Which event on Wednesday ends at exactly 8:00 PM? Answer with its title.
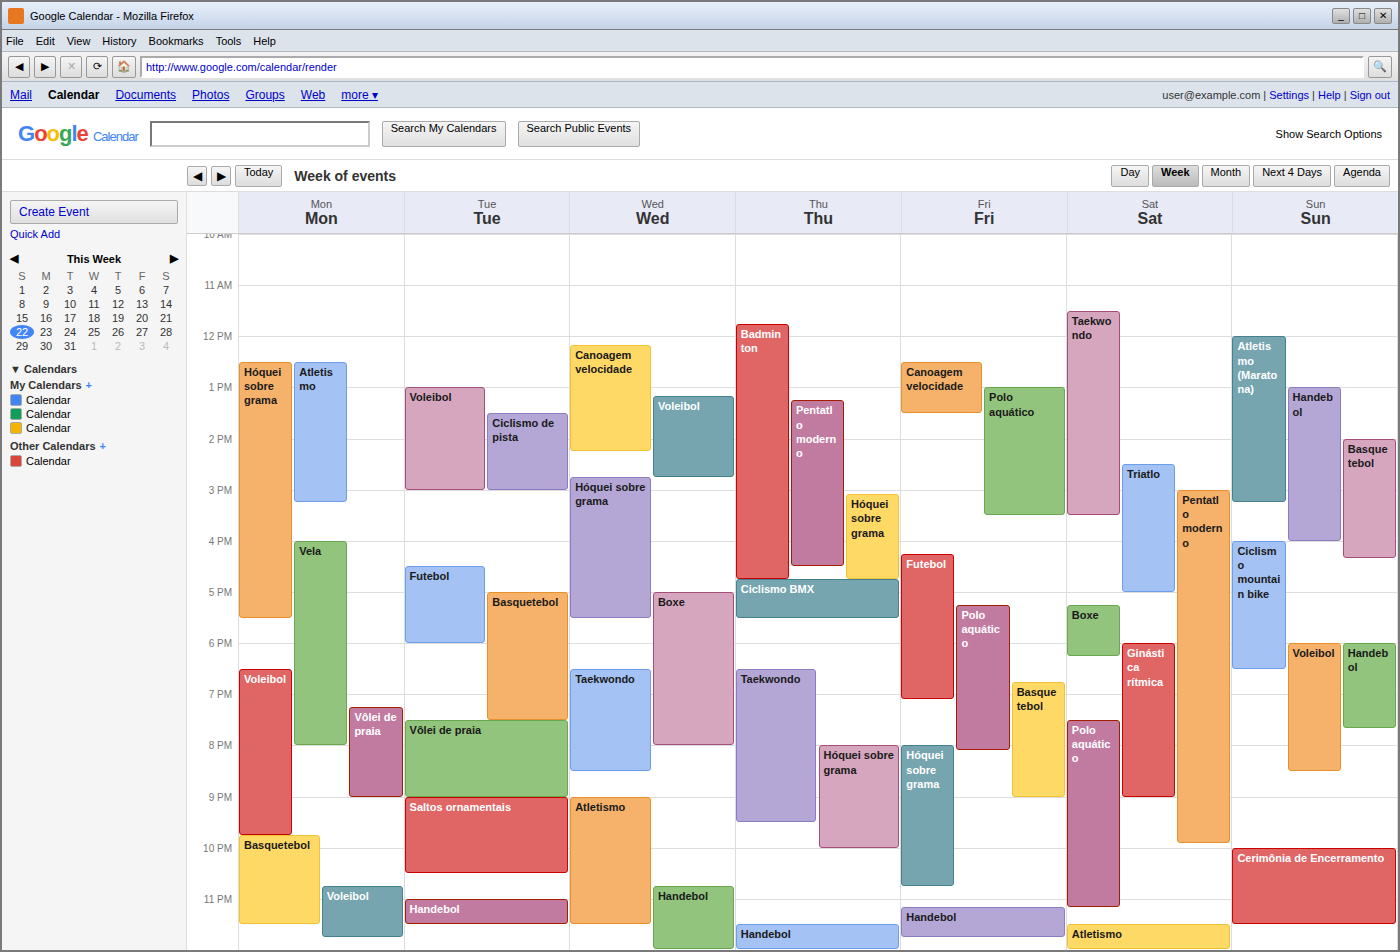
"Boxe"